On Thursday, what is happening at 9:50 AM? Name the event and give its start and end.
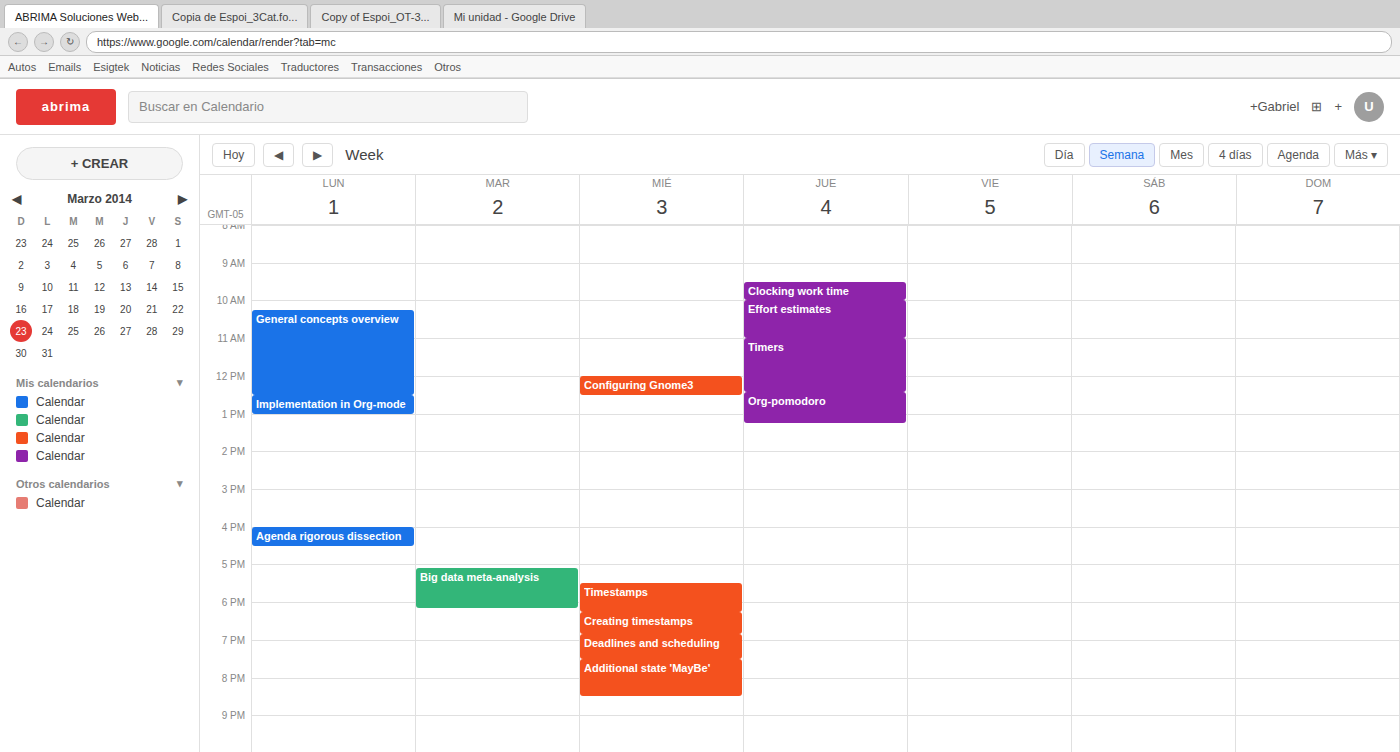
"Clocking work time", 9:30 AM to 10:00 AM